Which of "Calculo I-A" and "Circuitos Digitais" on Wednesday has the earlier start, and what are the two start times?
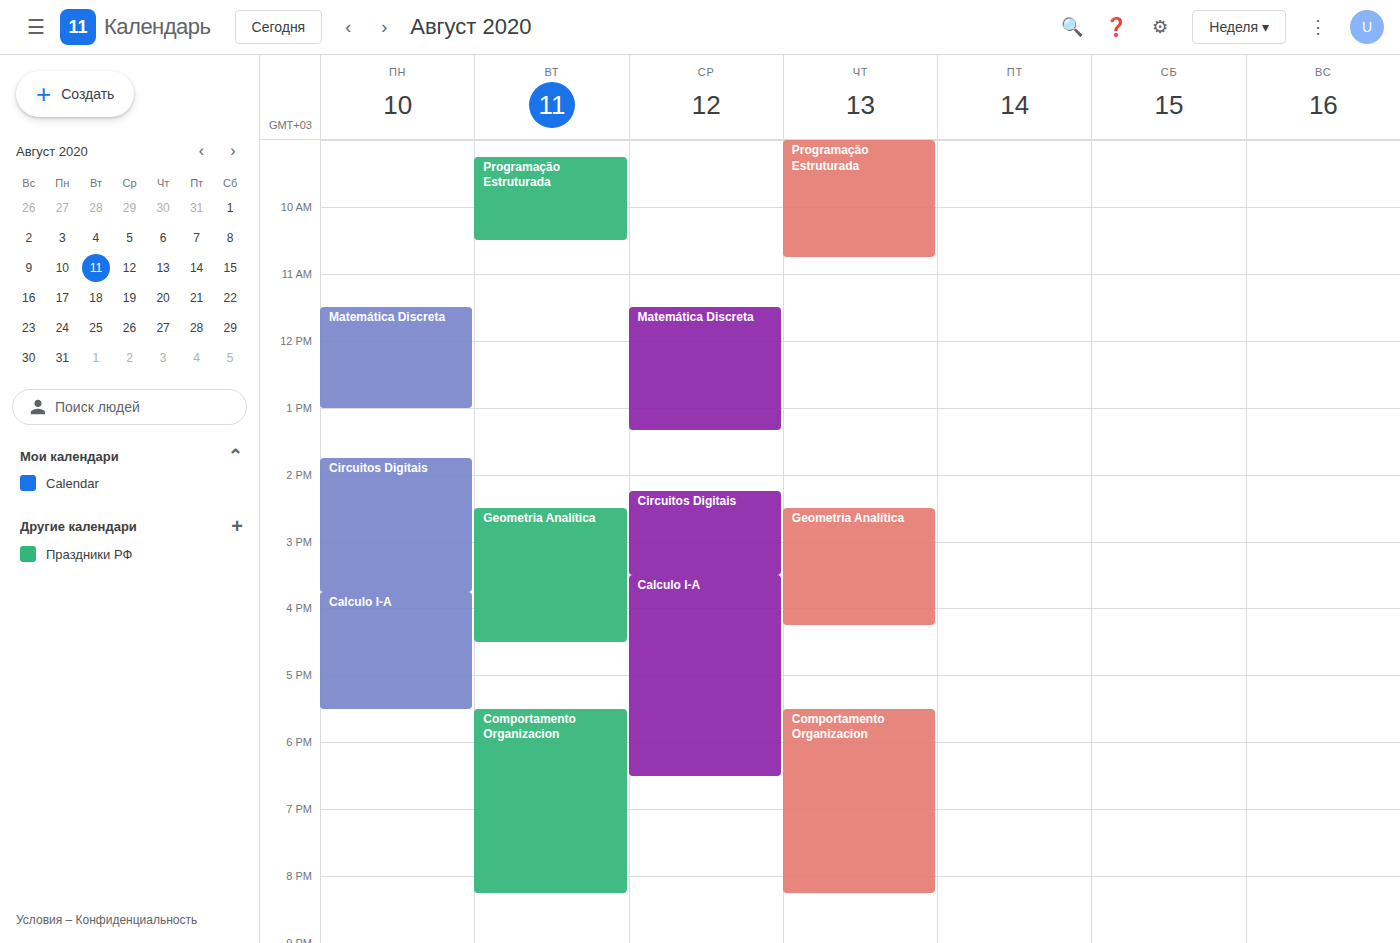
"Circuitos Digitais" 2:15 PM; "Calculo I-A" 3:30 PM.